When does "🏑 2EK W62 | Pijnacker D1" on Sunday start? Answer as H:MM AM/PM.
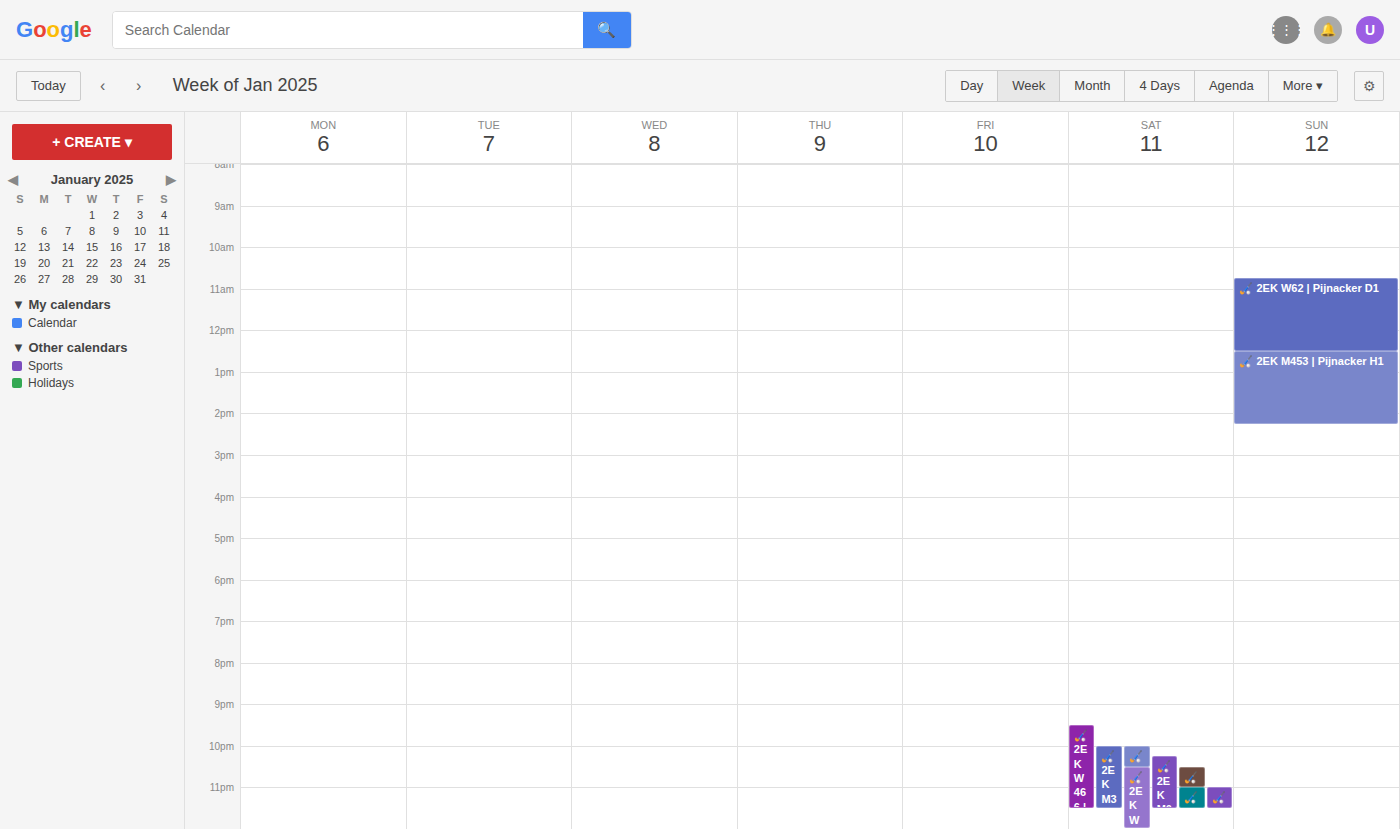
10:45 AM